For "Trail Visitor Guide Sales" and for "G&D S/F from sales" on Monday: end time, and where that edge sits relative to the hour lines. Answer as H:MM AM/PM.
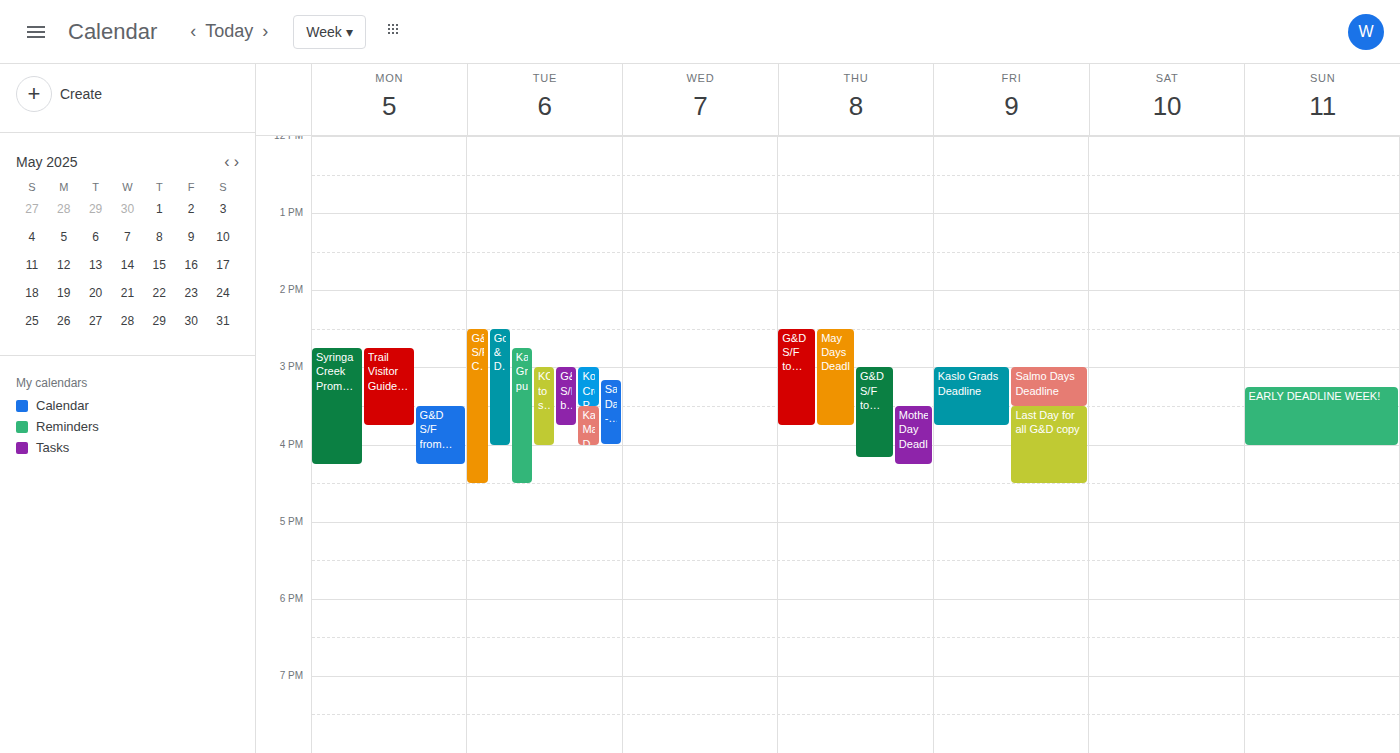
"Trail Visitor Guide Sales": 3:45 PM, neither: three quarters of the way from the 3 PM line to the 4 PM line. "G&D S/F from sales": 4:15 PM, neither: a quarter of the way from the 4 PM line to the 5 PM line.